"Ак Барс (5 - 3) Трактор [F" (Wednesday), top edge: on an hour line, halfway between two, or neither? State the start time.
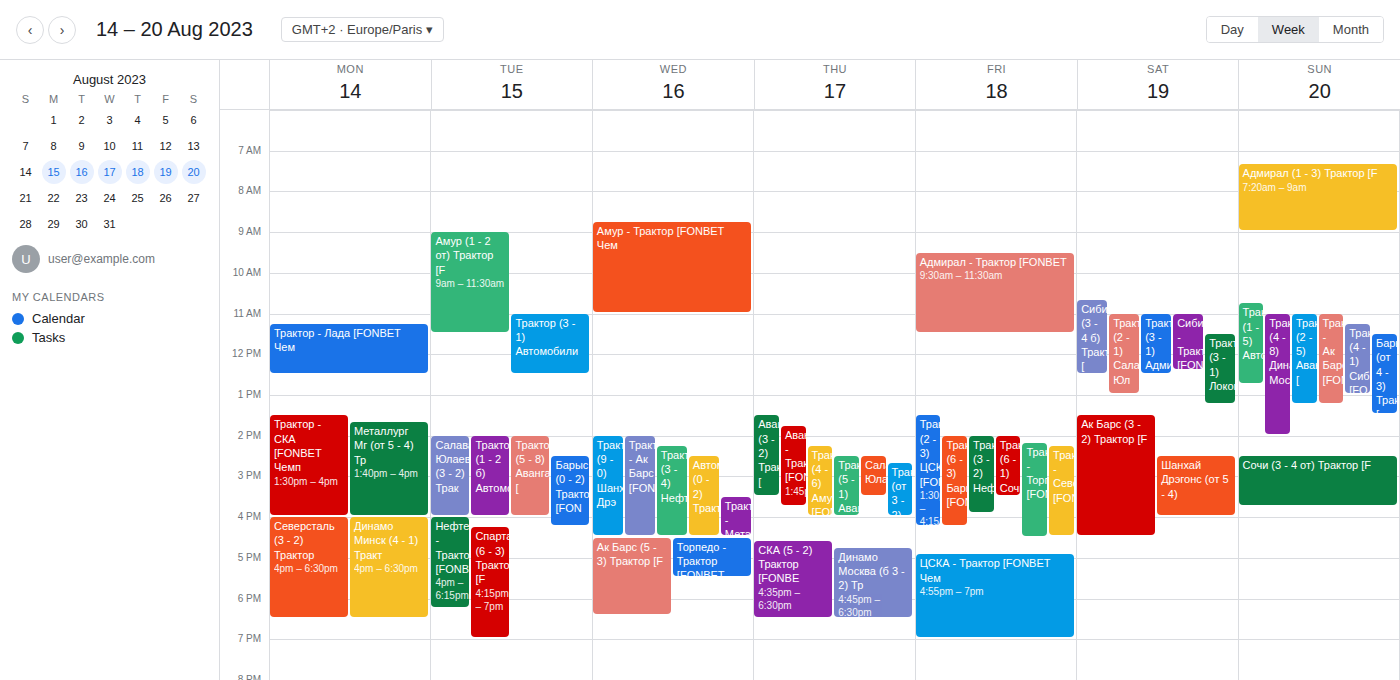
4:30 PM -- halfway between the 4 PM and 5 PM lines.